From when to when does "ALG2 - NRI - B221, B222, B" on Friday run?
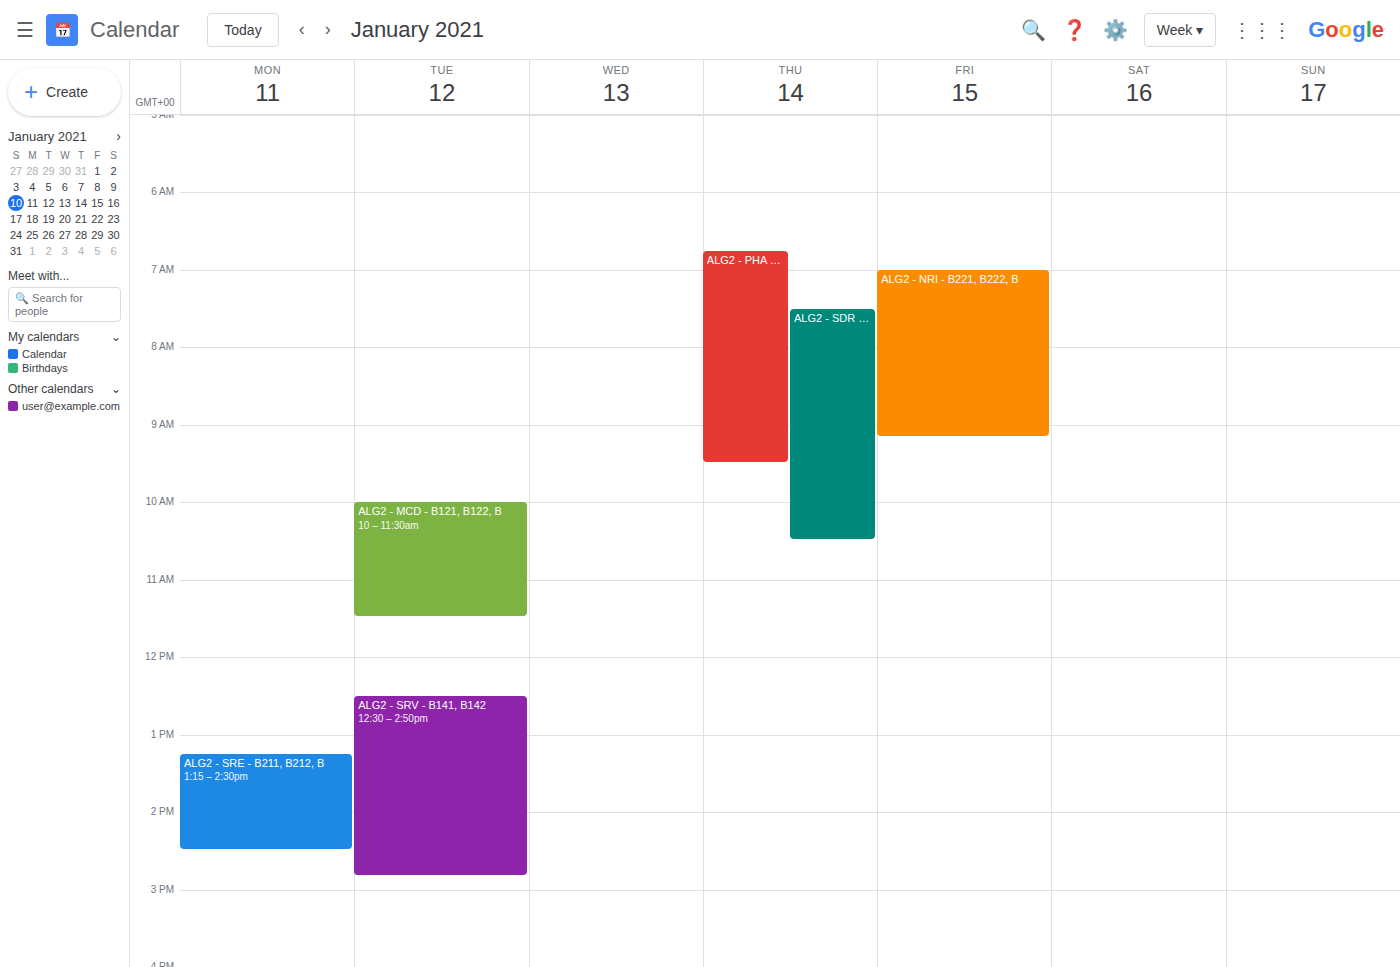
7:00 AM to 9:10 AM